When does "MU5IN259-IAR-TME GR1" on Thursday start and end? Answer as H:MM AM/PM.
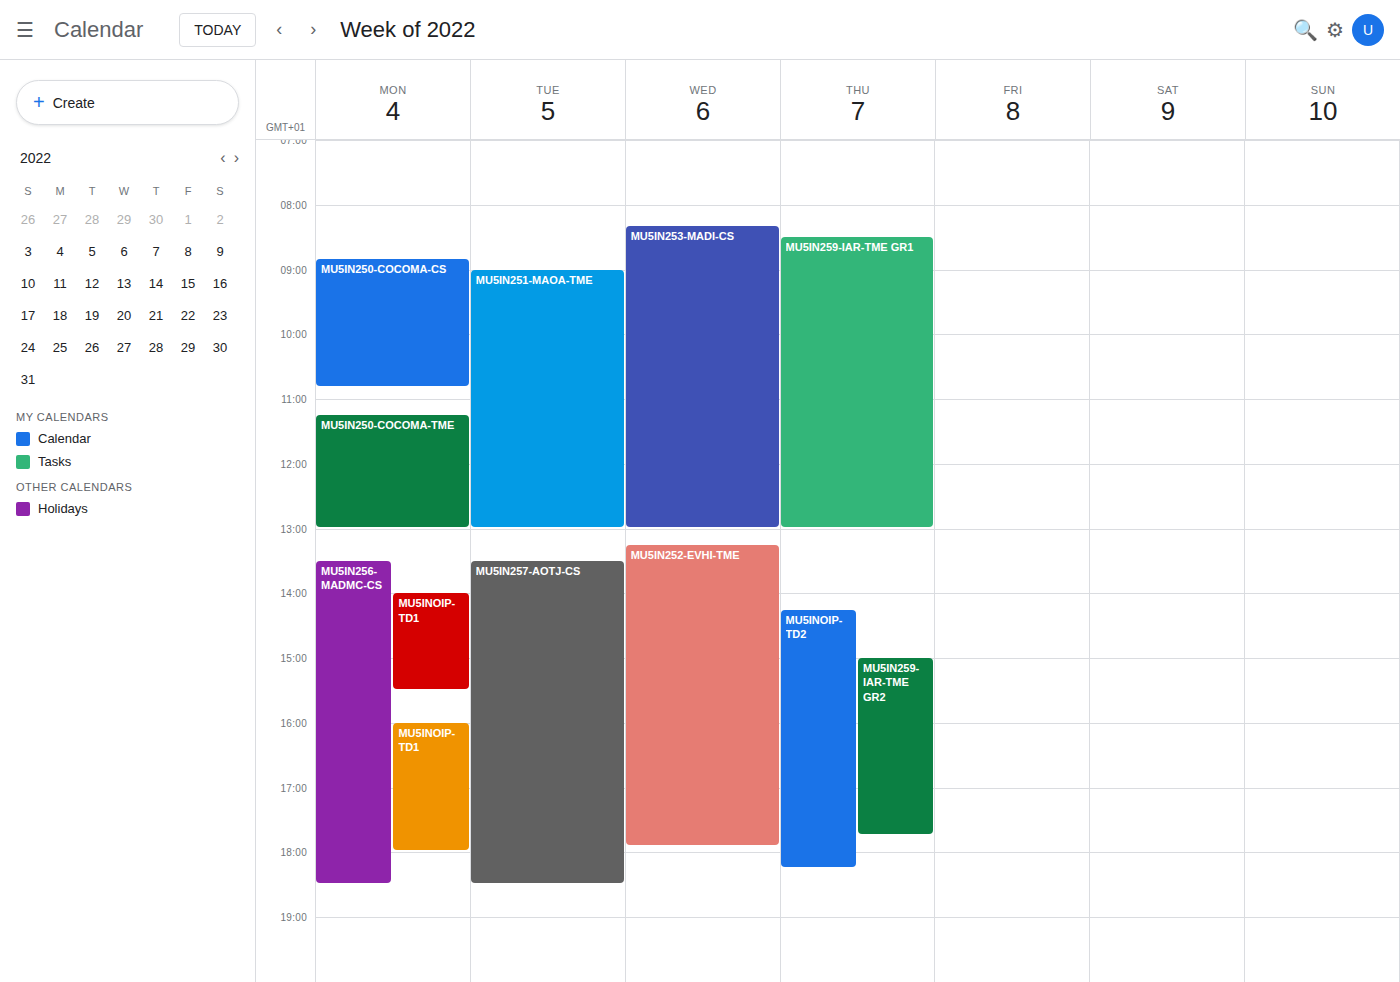
8:30 AM to 1:00 PM